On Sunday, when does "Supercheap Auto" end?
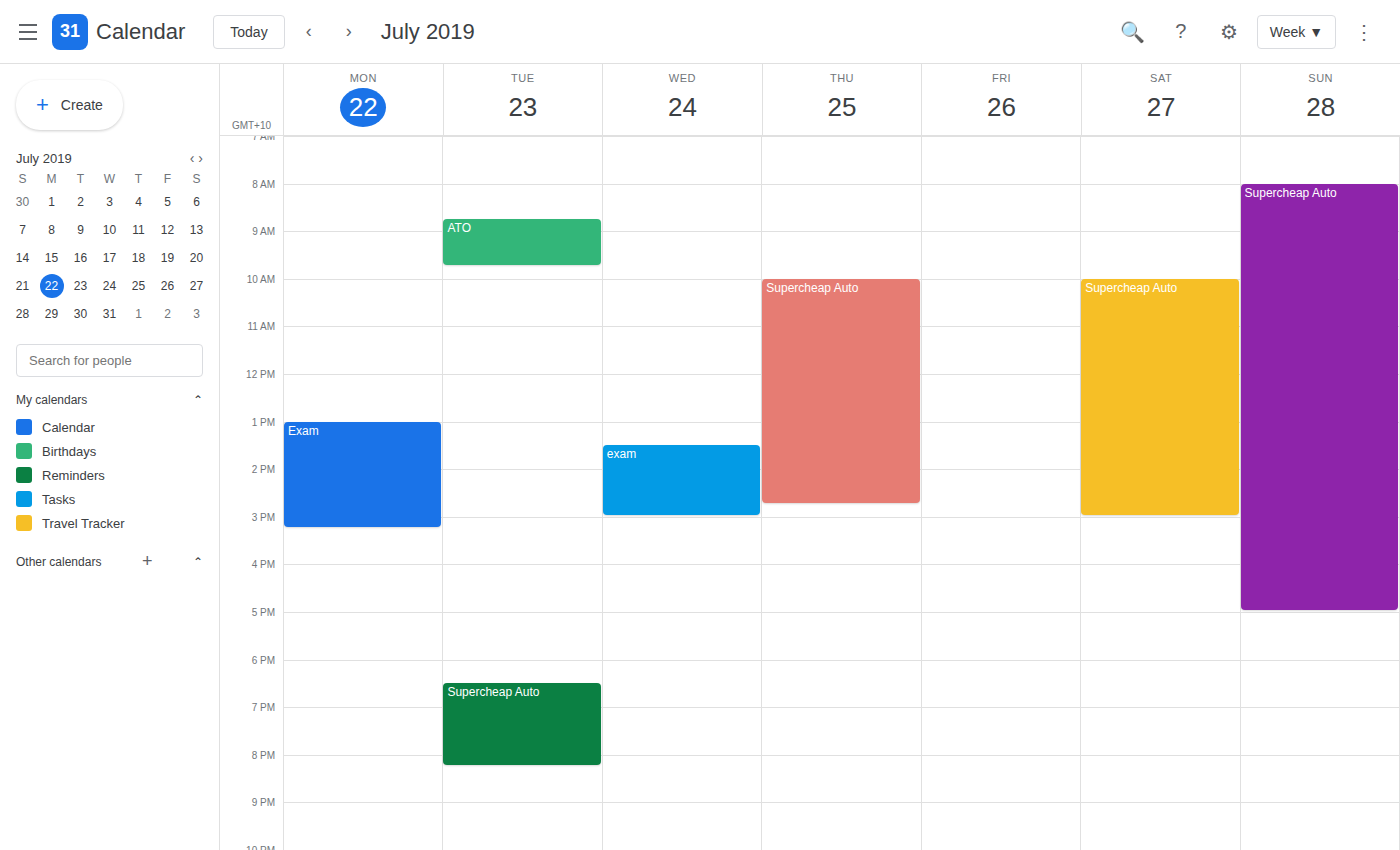
5:00 PM